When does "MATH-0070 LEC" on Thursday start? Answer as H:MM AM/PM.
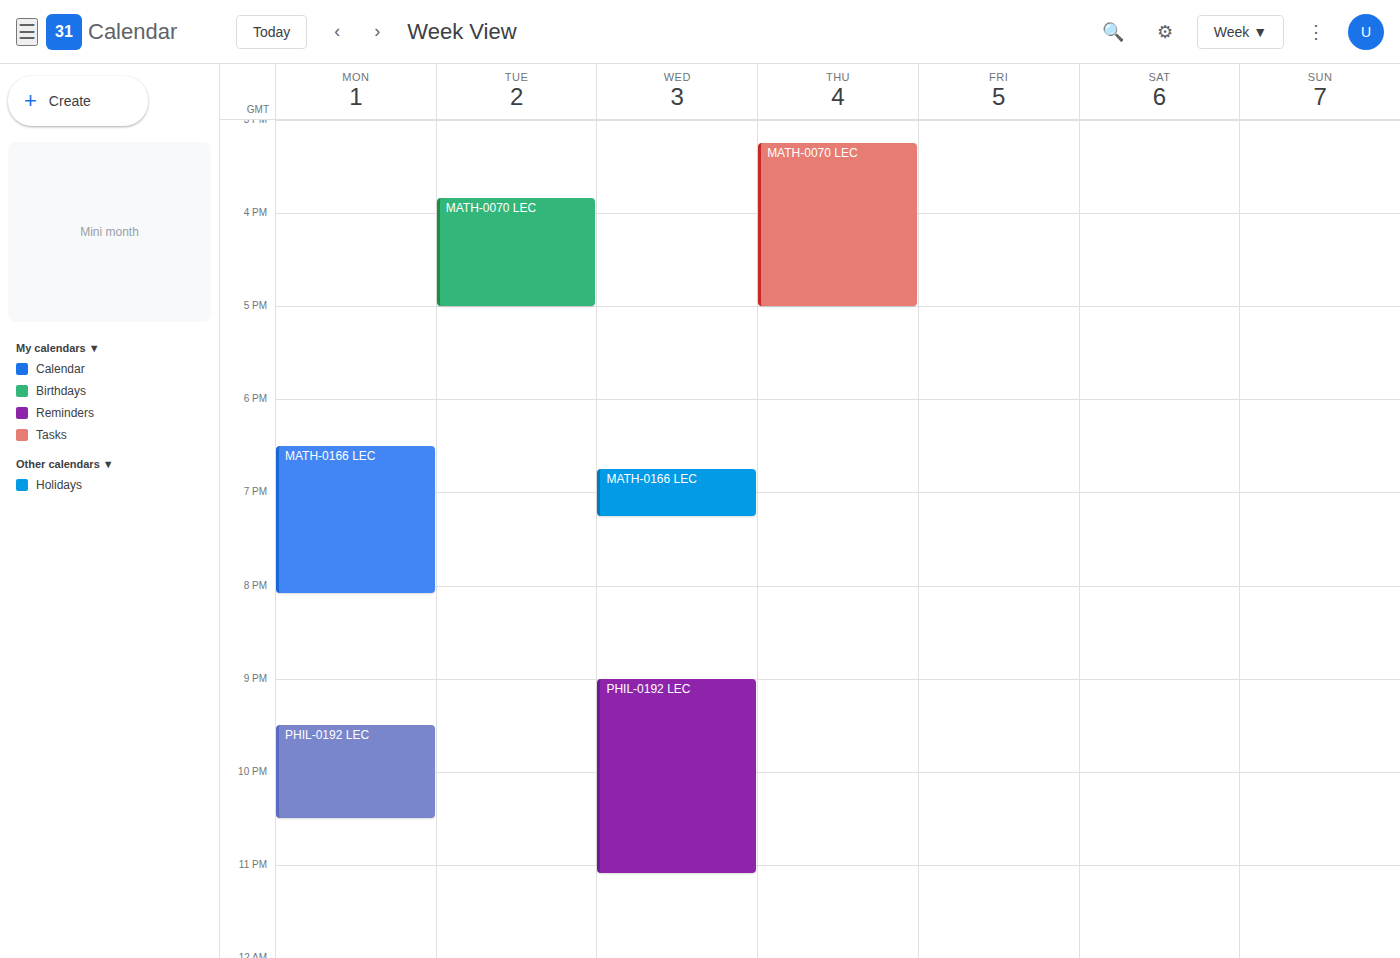
3:15 PM